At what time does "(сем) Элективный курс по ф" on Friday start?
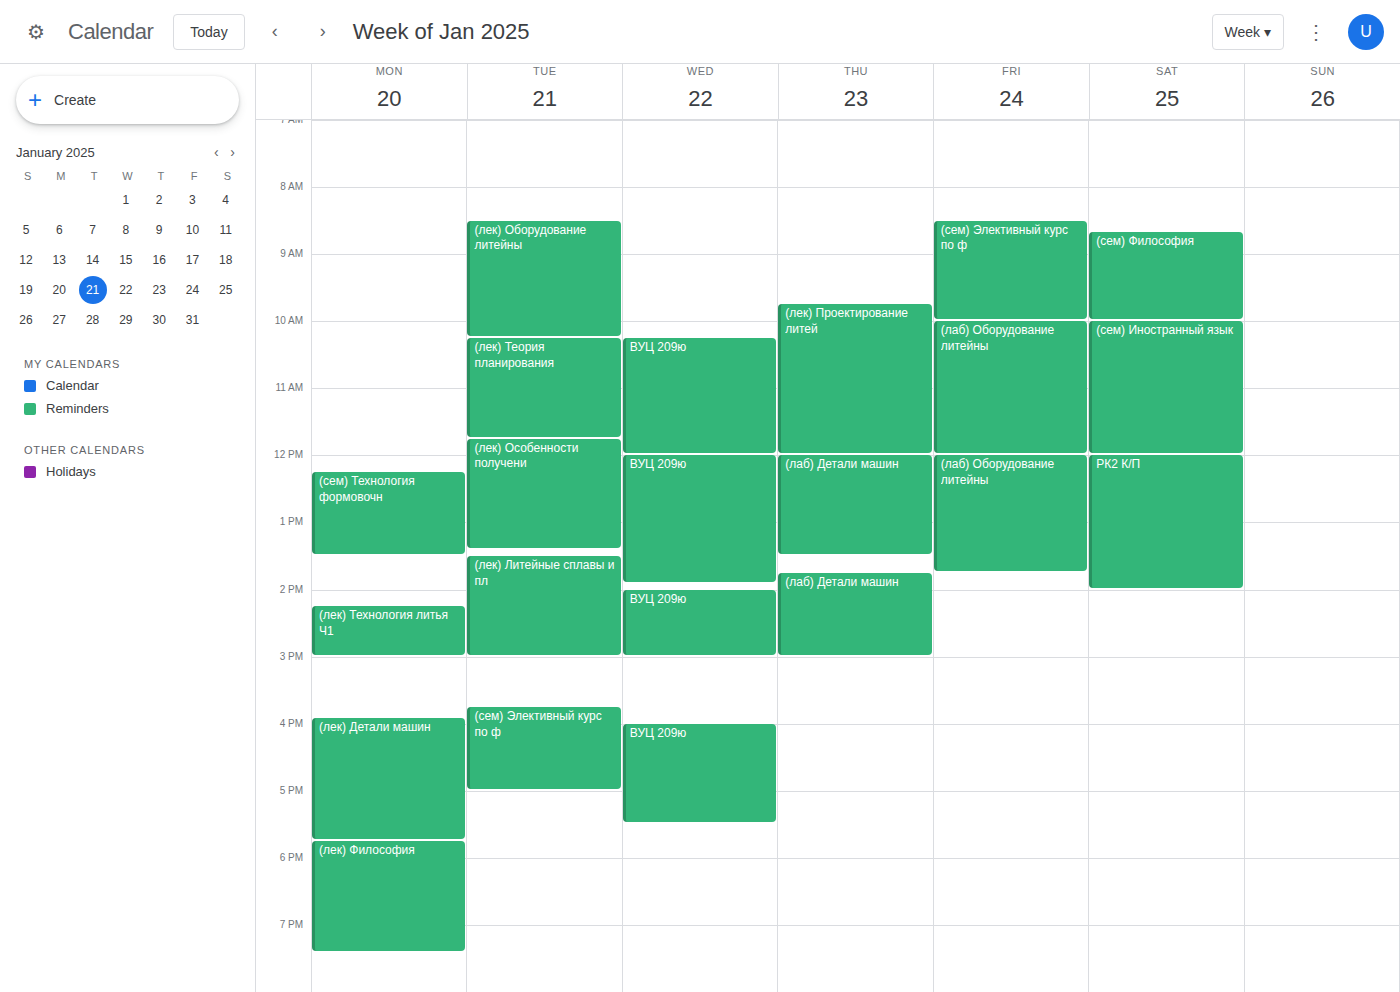
8:30 AM